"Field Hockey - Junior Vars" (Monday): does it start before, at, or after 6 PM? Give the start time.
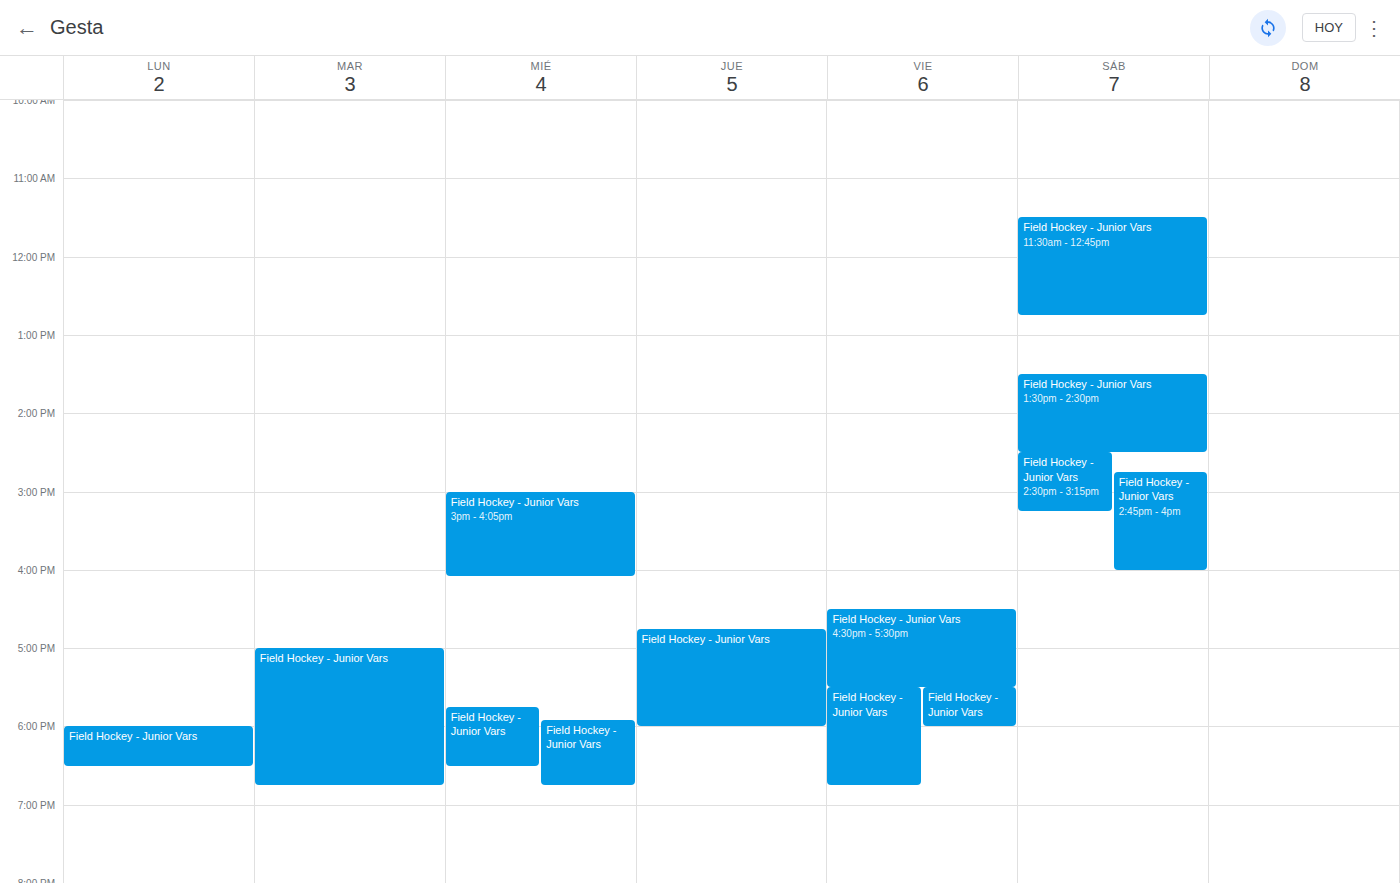
6:00 PM -- exactly at 6 PM, on the 6 PM line.